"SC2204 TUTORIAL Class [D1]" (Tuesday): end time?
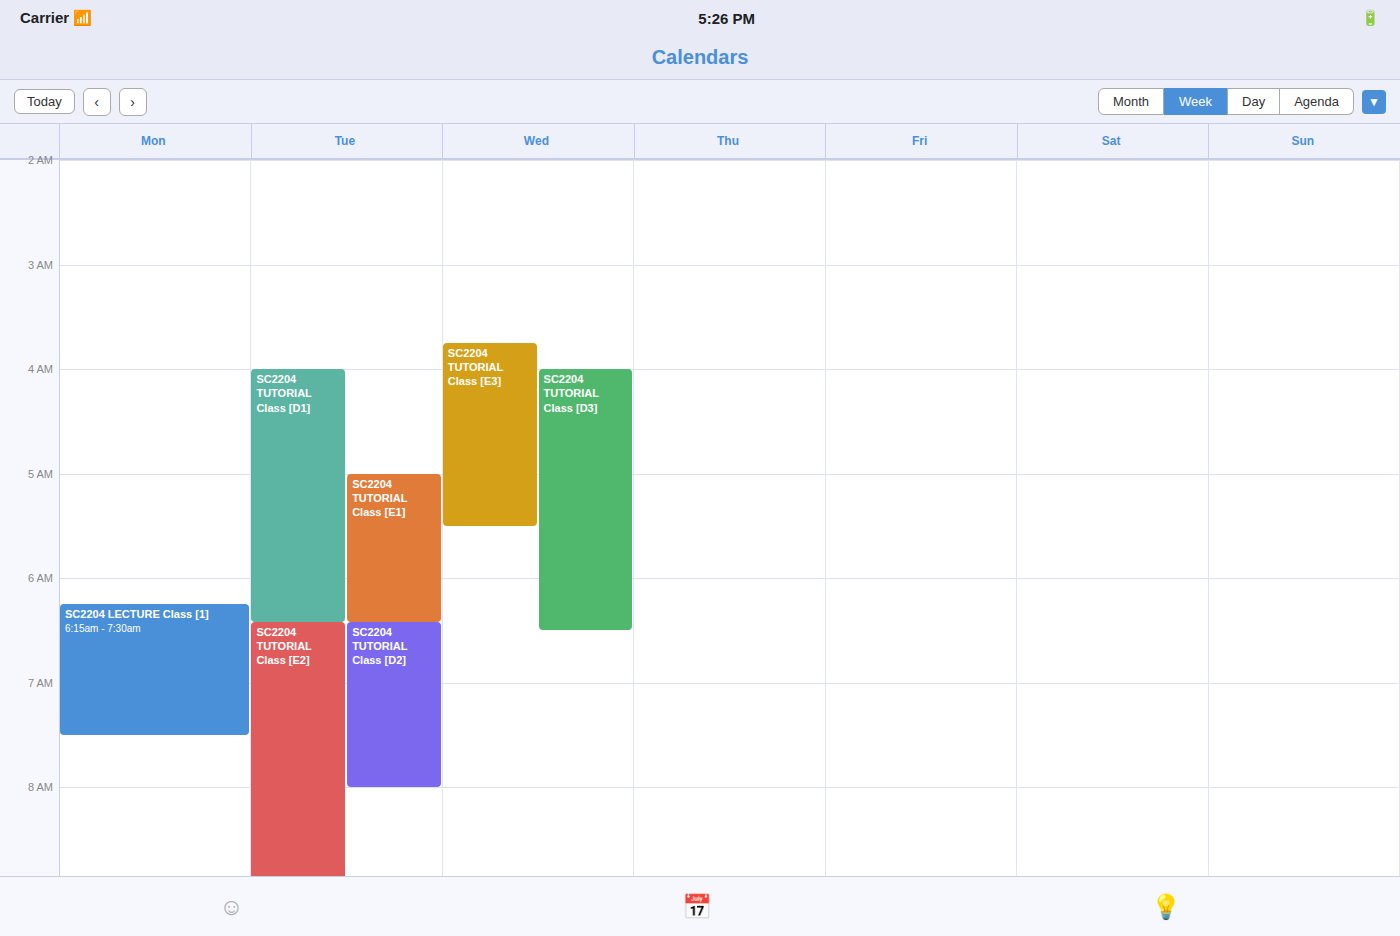
6:25 AM